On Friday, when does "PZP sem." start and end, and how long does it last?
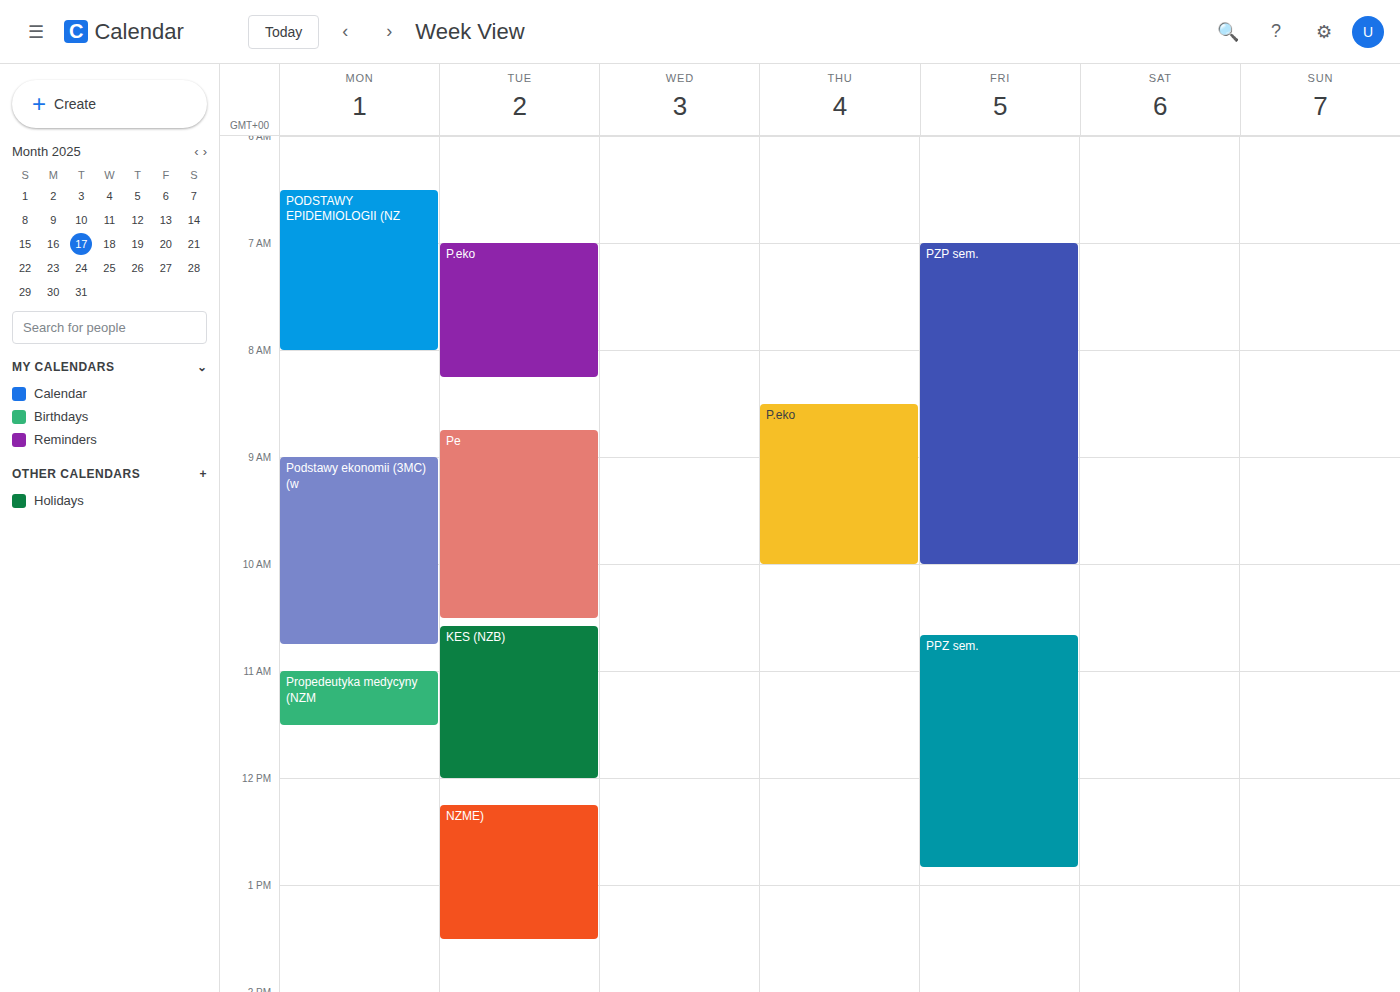
07:00 to 10:00, 3 hours